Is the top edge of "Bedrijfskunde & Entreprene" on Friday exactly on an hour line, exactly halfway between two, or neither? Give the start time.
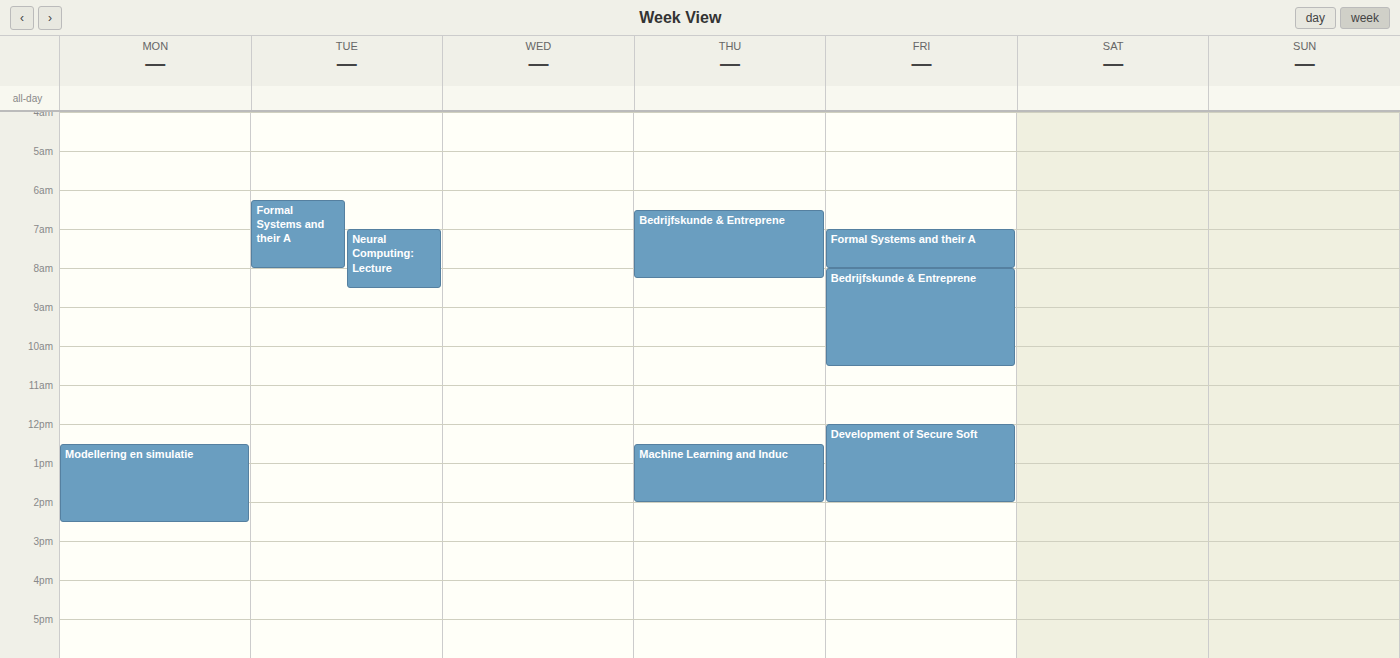
8:00 AM -- exactly on the 8 AM line.